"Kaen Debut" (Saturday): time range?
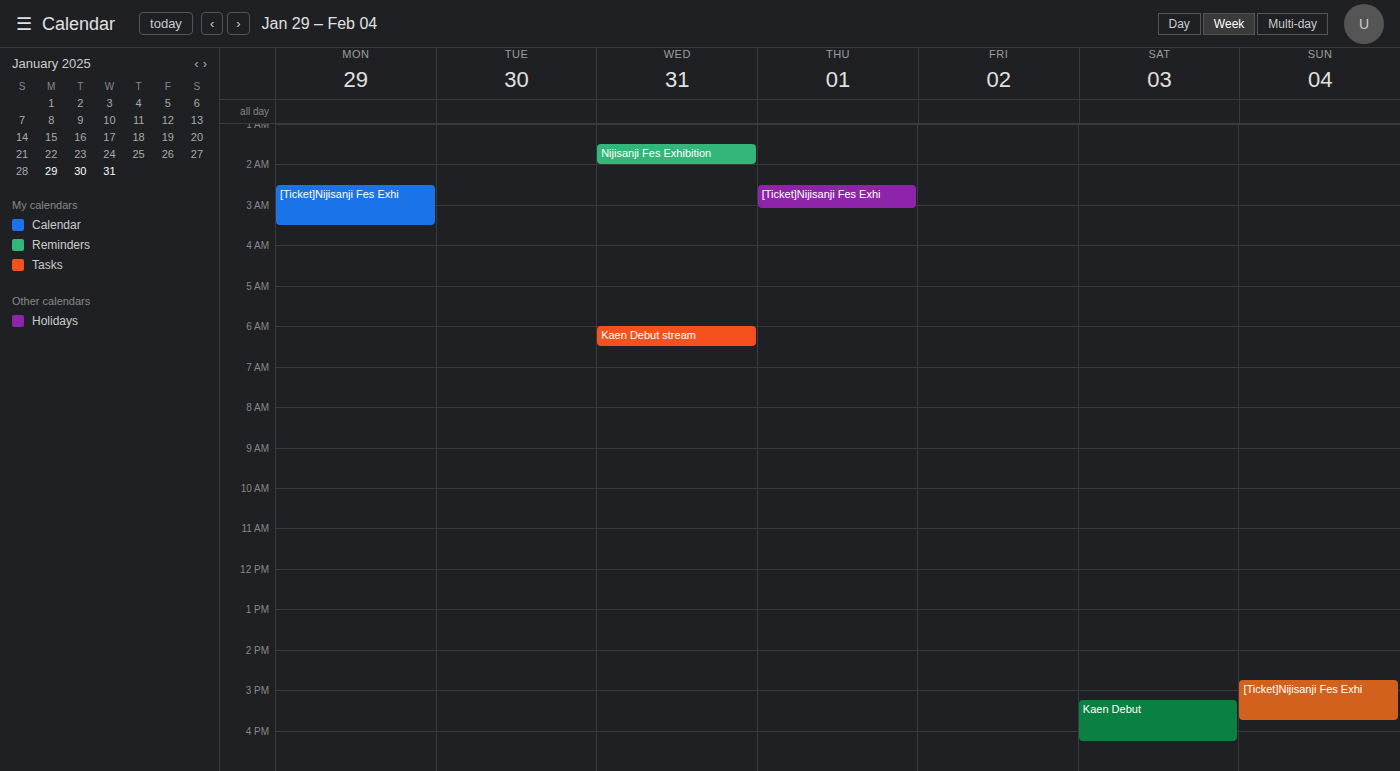
3:15 PM to 4:15 PM